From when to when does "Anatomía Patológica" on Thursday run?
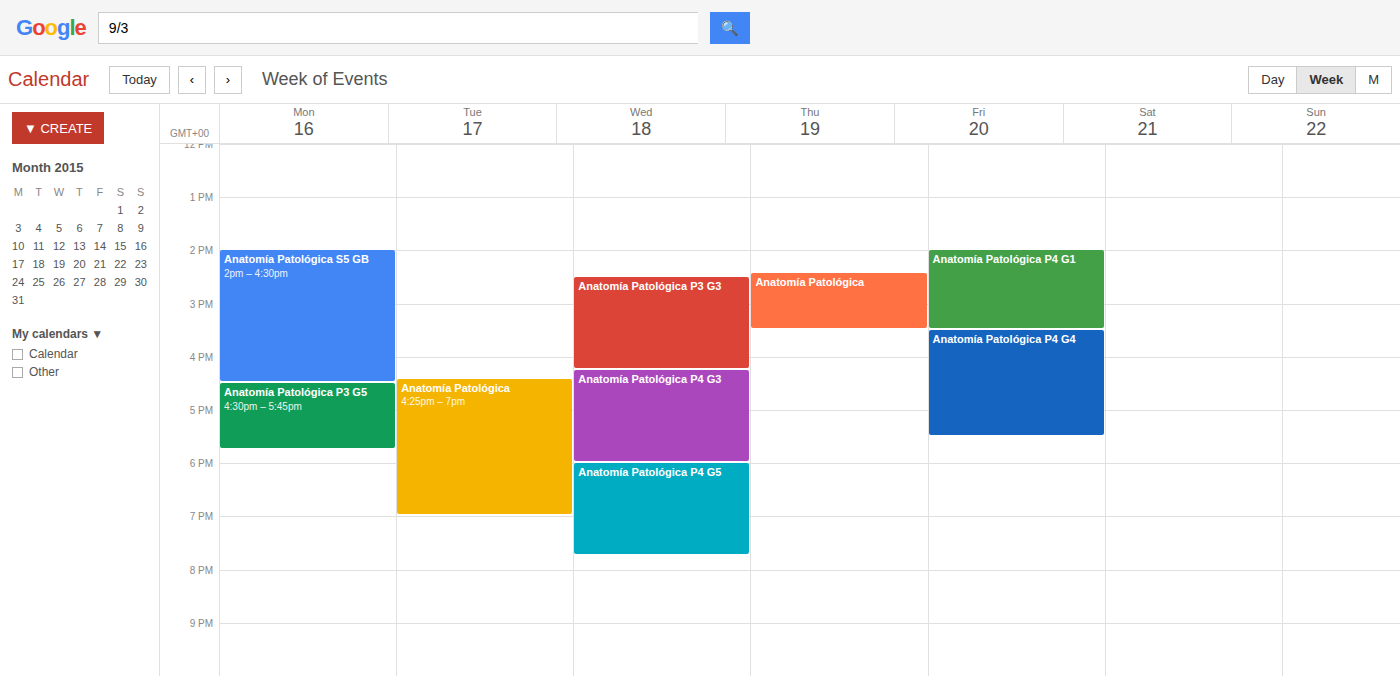
2:25 PM to 3:30 PM